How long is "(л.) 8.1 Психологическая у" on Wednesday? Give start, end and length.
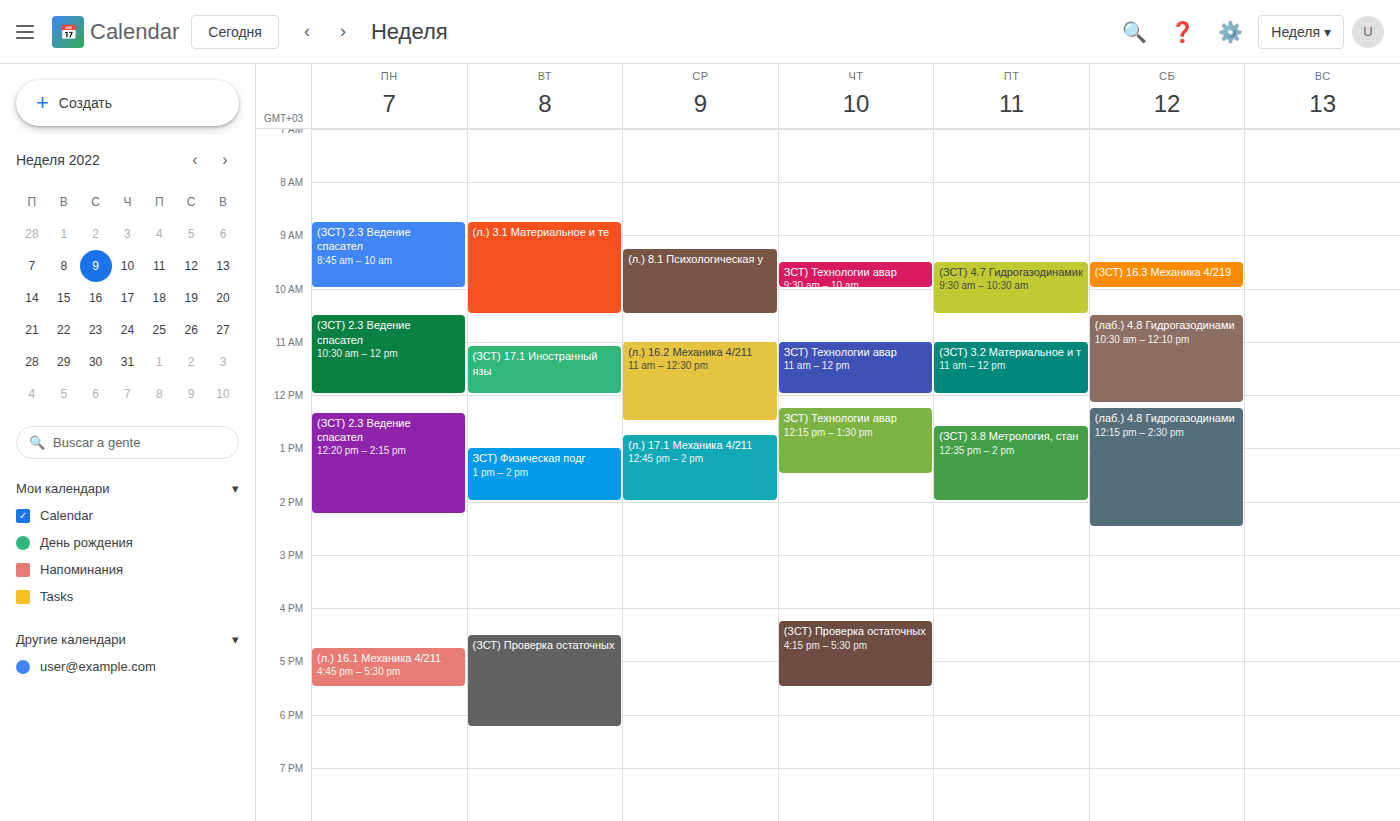
9:15 AM to 10:30 AM, 1 hour 15 minutes